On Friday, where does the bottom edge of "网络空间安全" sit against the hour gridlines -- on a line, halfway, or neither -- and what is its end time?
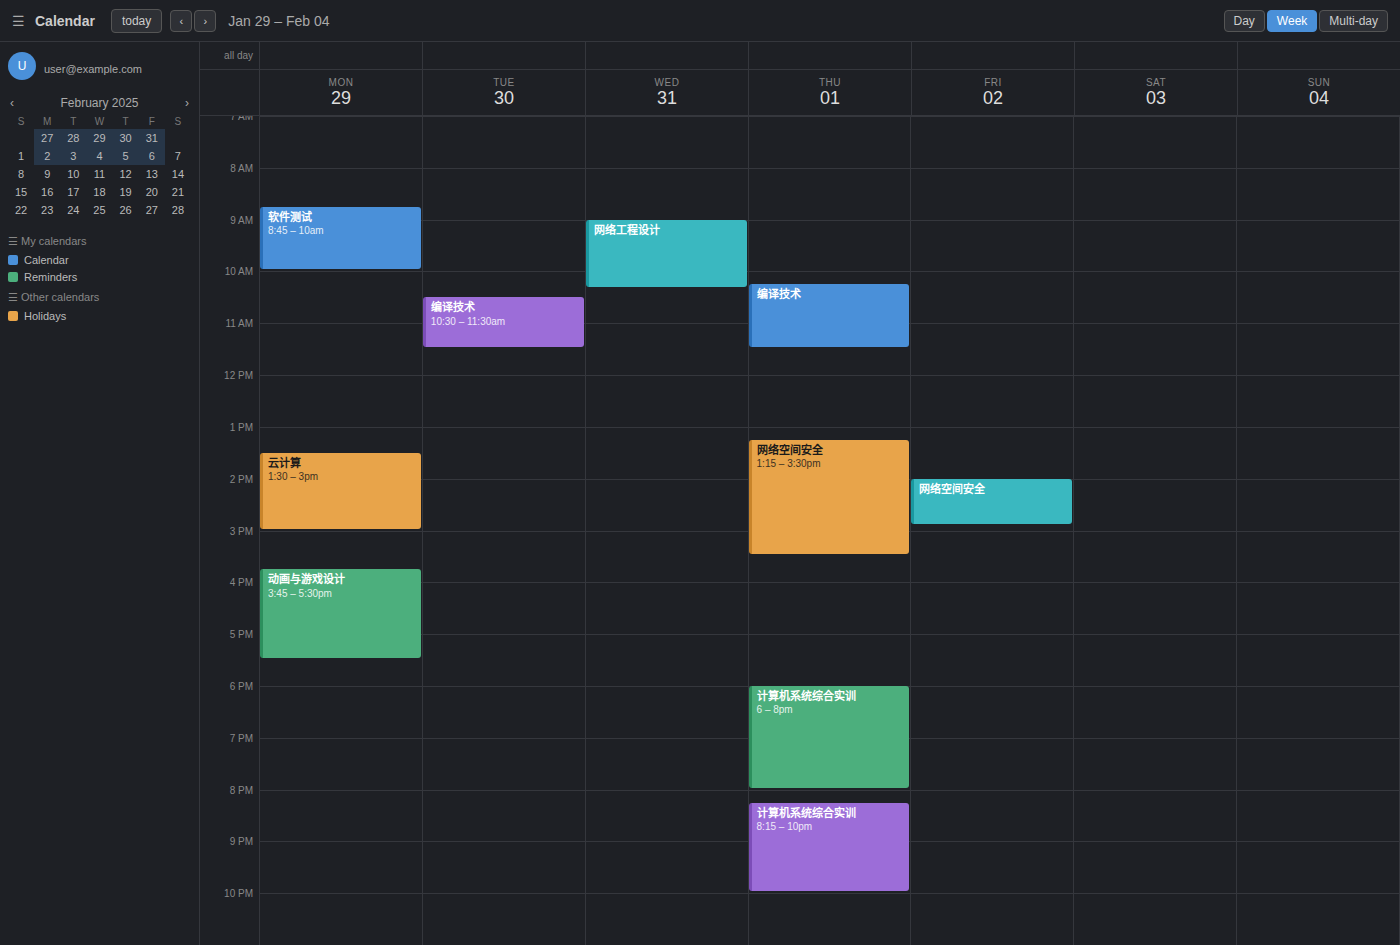
14:55 -- neither: 55 minutes below the 14:00 line and 5 minutes above the 15:00 line.